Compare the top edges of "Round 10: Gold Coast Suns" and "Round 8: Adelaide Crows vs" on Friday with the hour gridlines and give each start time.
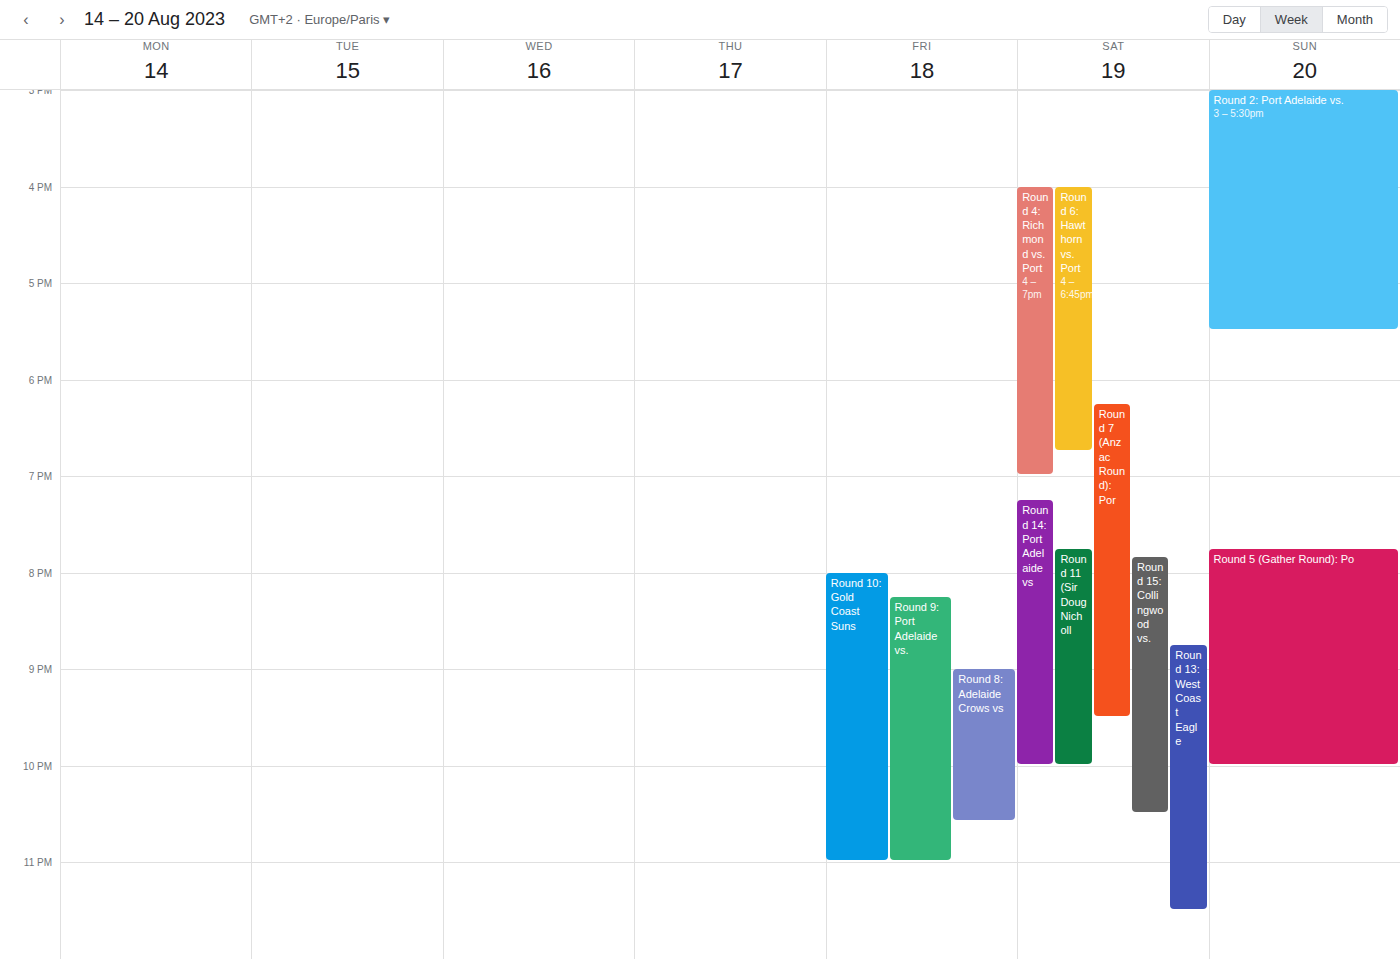
"Round 10: Gold Coast Suns": 8:00 PM, exactly on the 8 PM line. "Round 8: Adelaide Crows vs": 9:00 PM, exactly on the 9 PM line.